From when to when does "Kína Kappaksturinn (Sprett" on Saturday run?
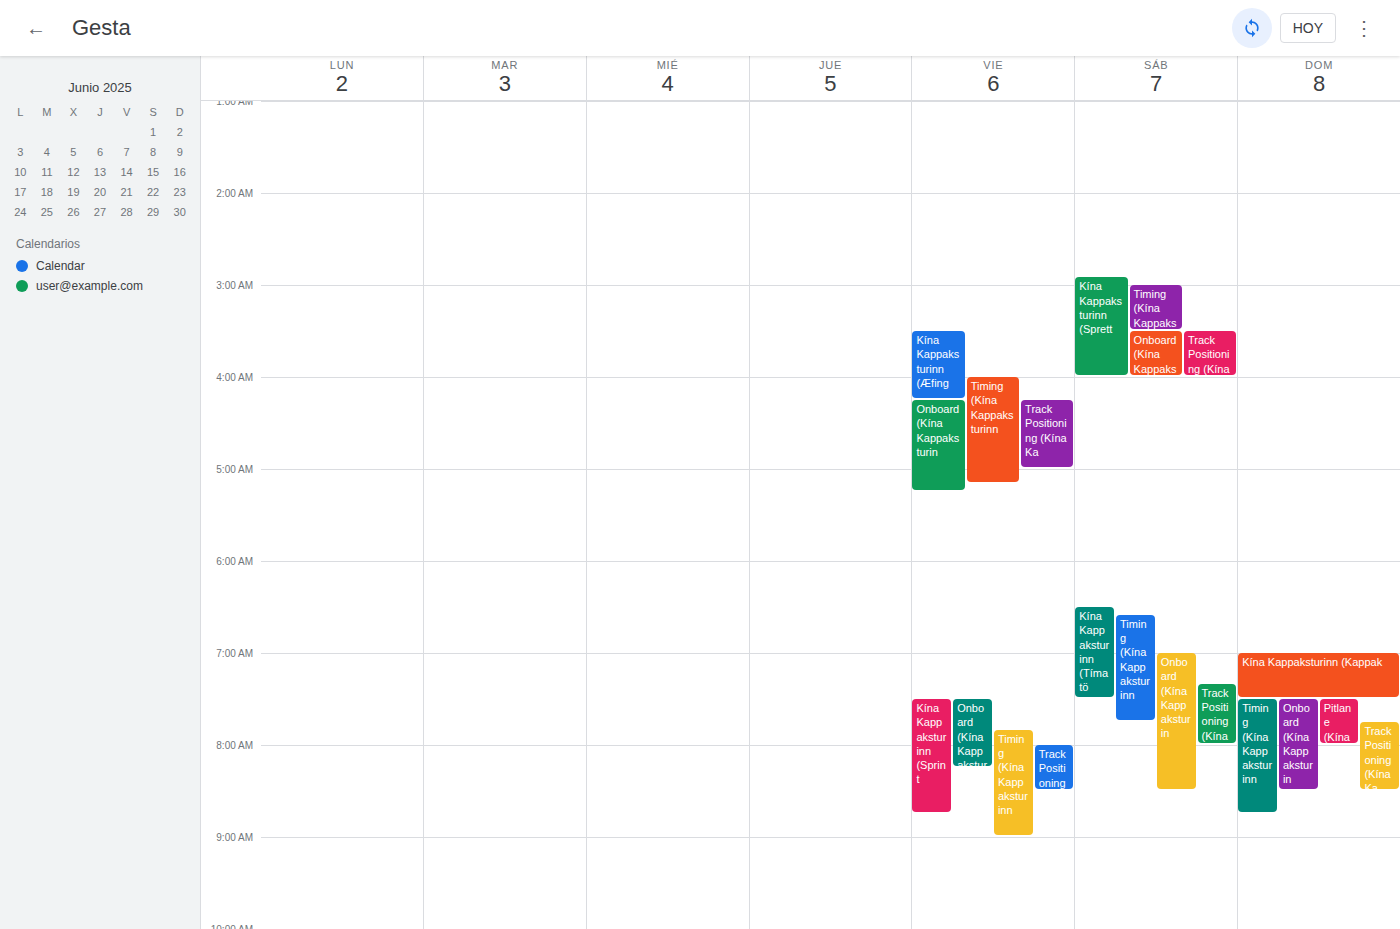
2:55 AM to 4:00 AM